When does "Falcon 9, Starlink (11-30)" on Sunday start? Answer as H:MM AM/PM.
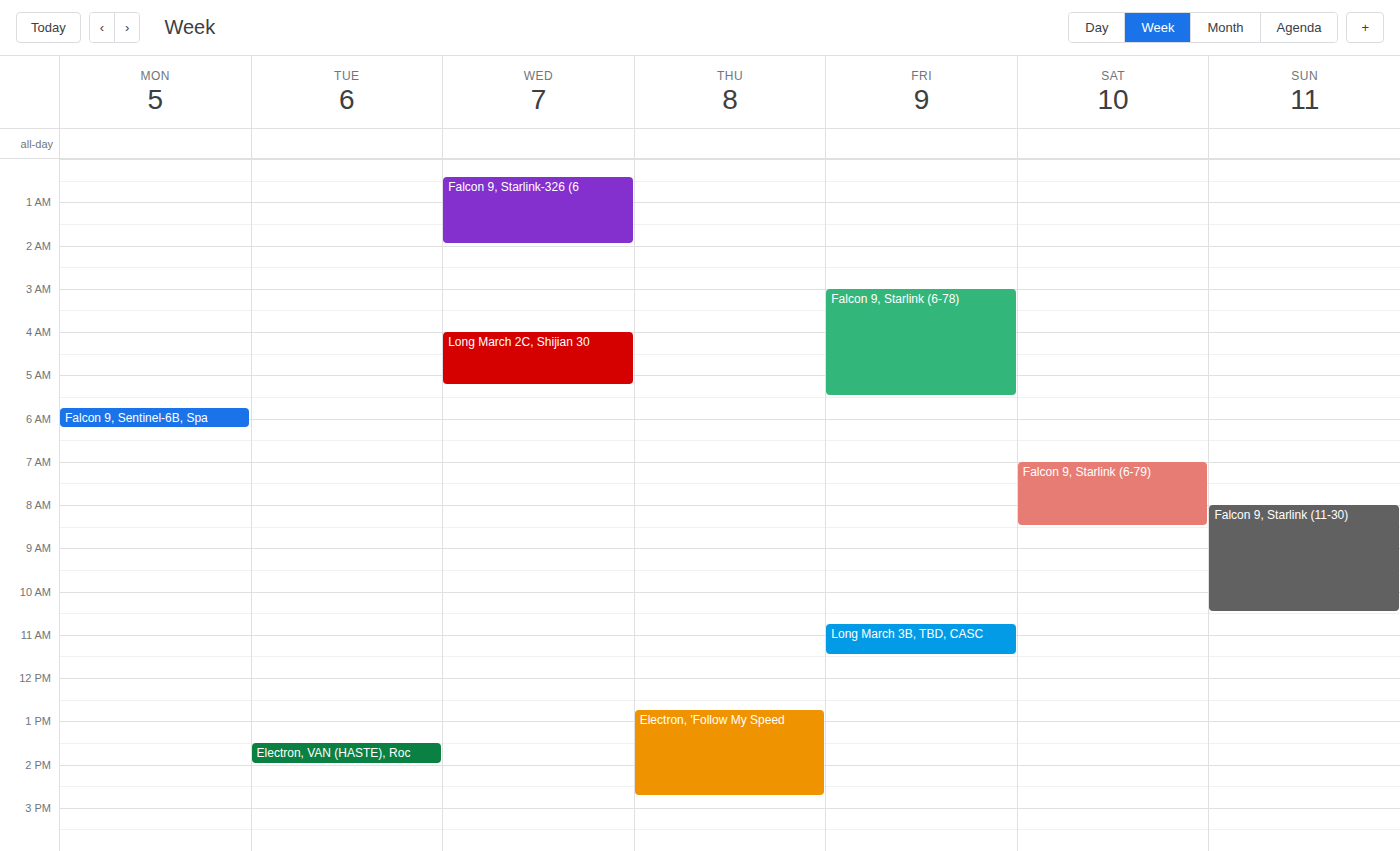
8:00 AM